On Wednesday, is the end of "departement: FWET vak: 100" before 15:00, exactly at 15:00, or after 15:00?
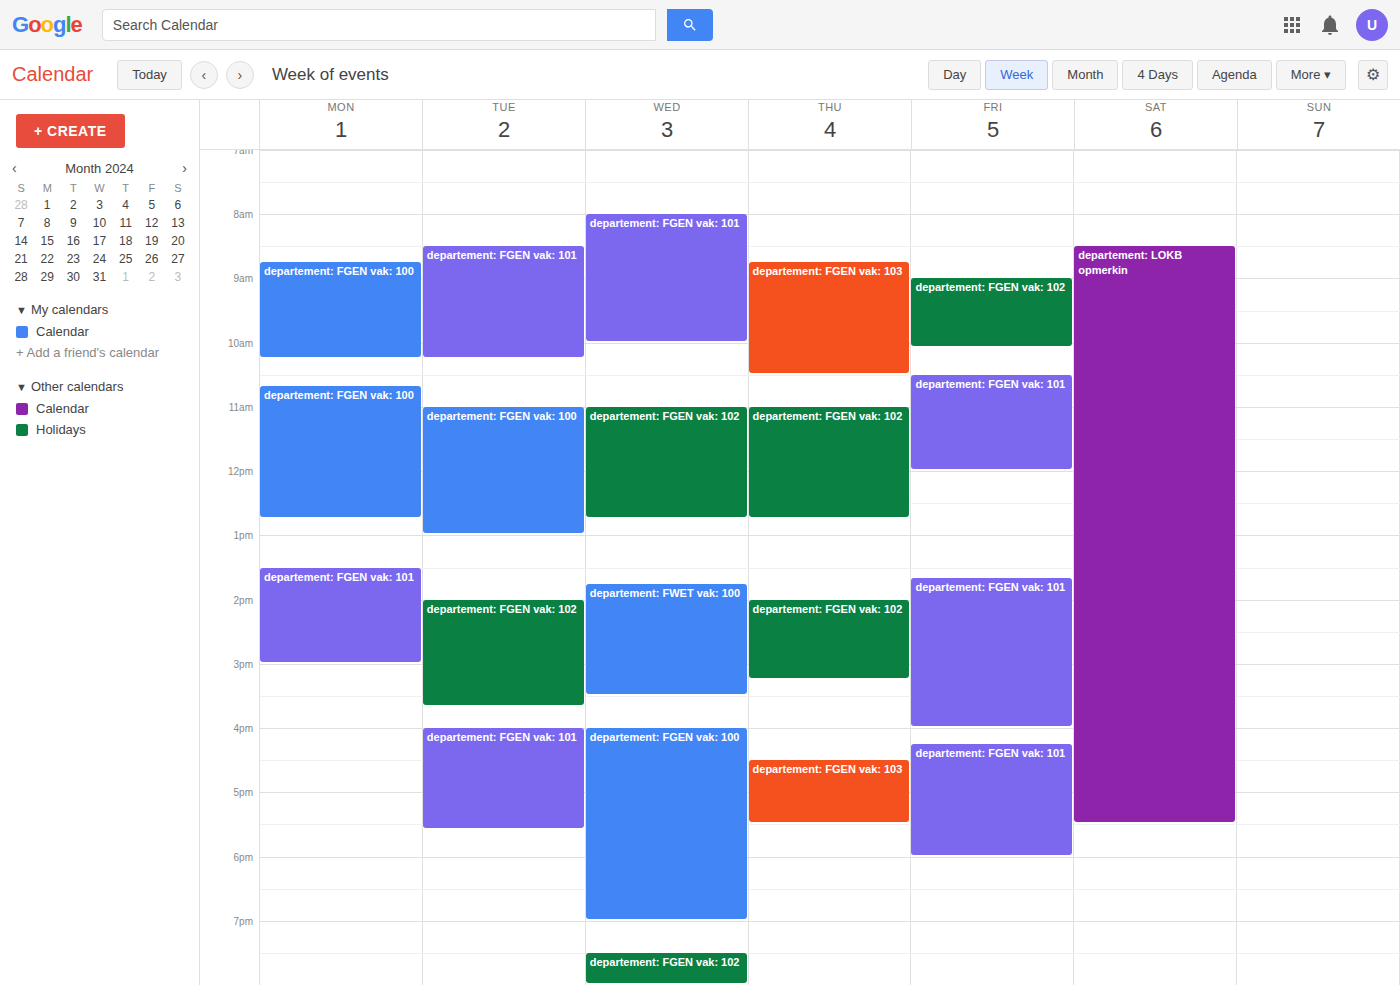
15:30 -- after 15:00, 30 minutes below the 15:00 line.